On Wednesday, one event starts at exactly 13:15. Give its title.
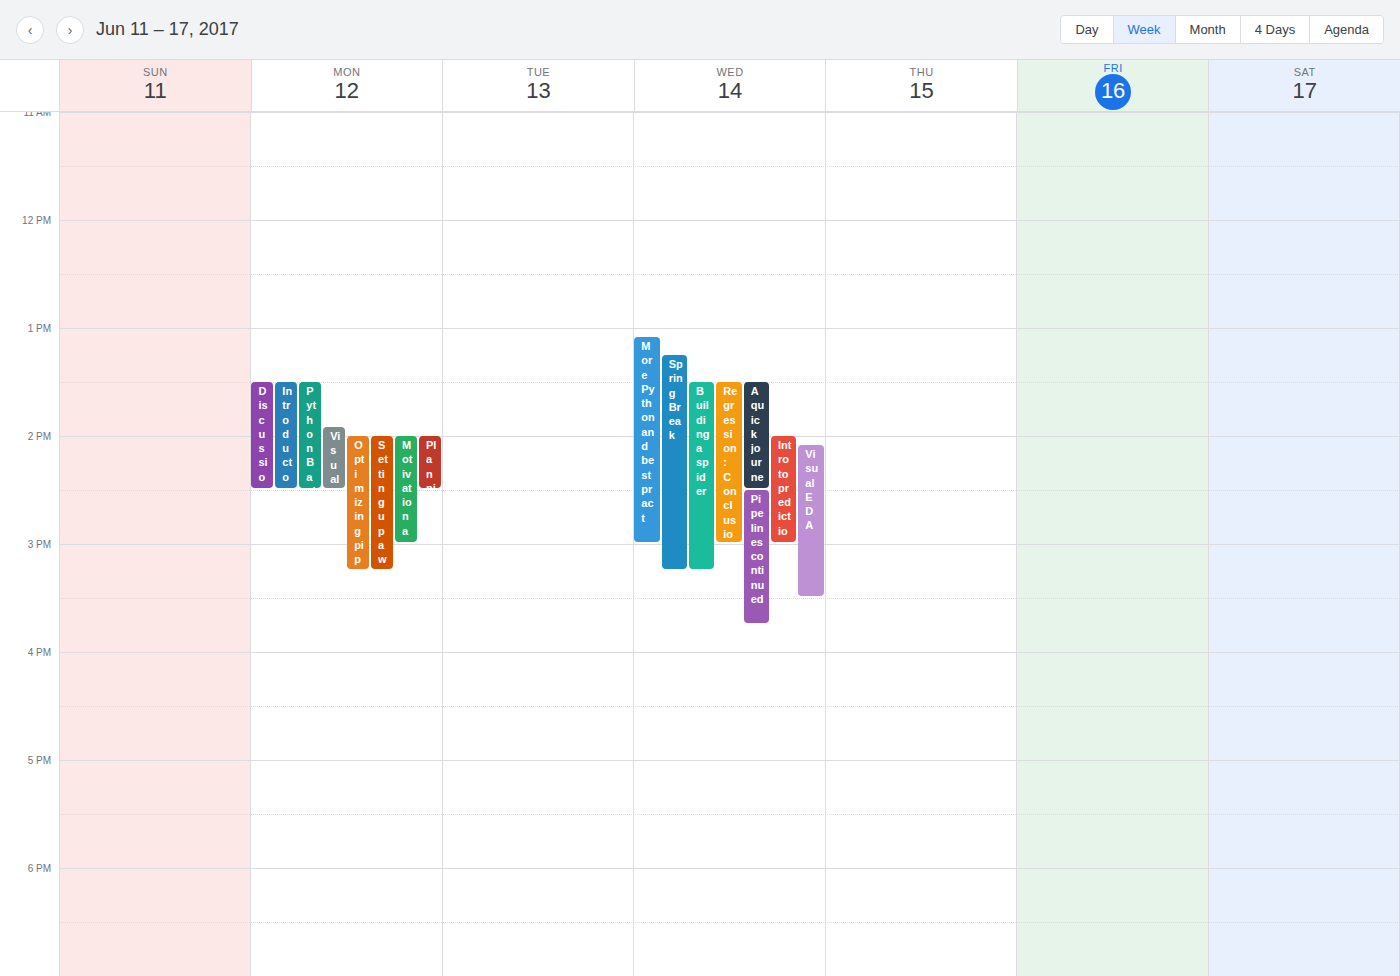
"Spring Break"